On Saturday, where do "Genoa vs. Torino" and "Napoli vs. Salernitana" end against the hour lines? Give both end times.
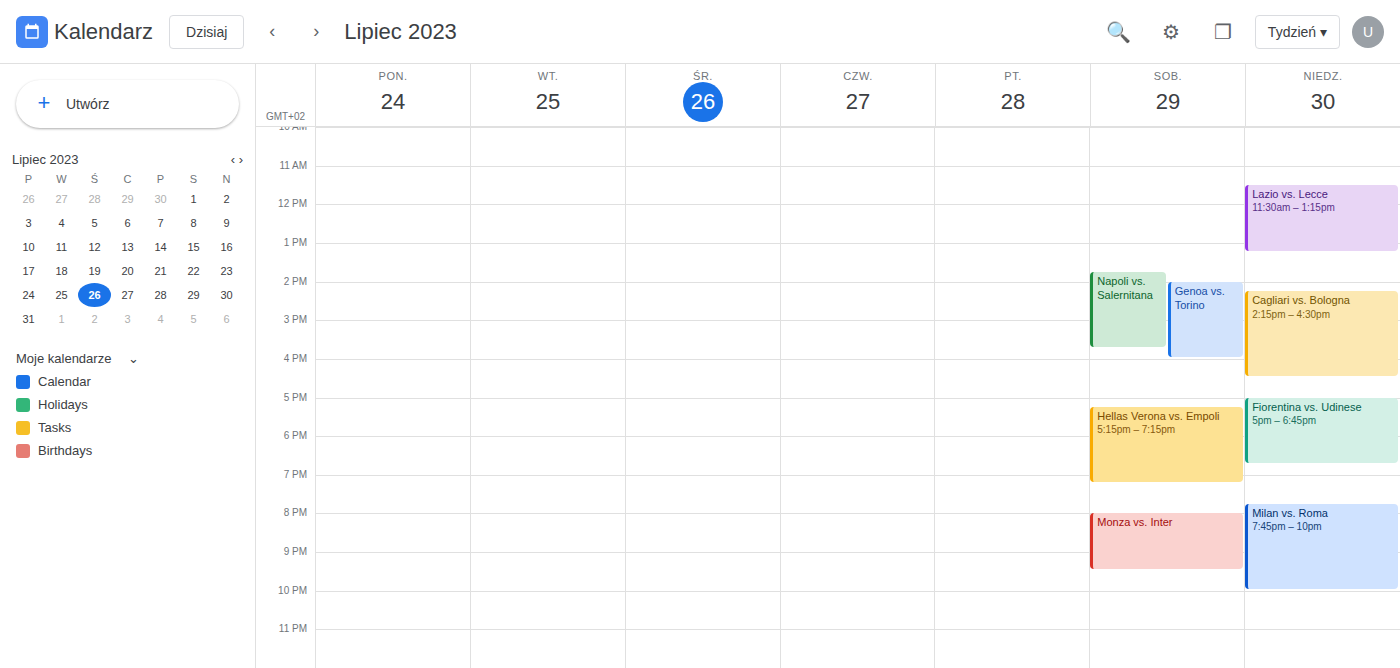
"Genoa vs. Torino": 4:00 PM, exactly on the 4 PM line. "Napoli vs. Salernitana": 3:45 PM, neither: three quarters of the way from the 3 PM line to the 4 PM line.